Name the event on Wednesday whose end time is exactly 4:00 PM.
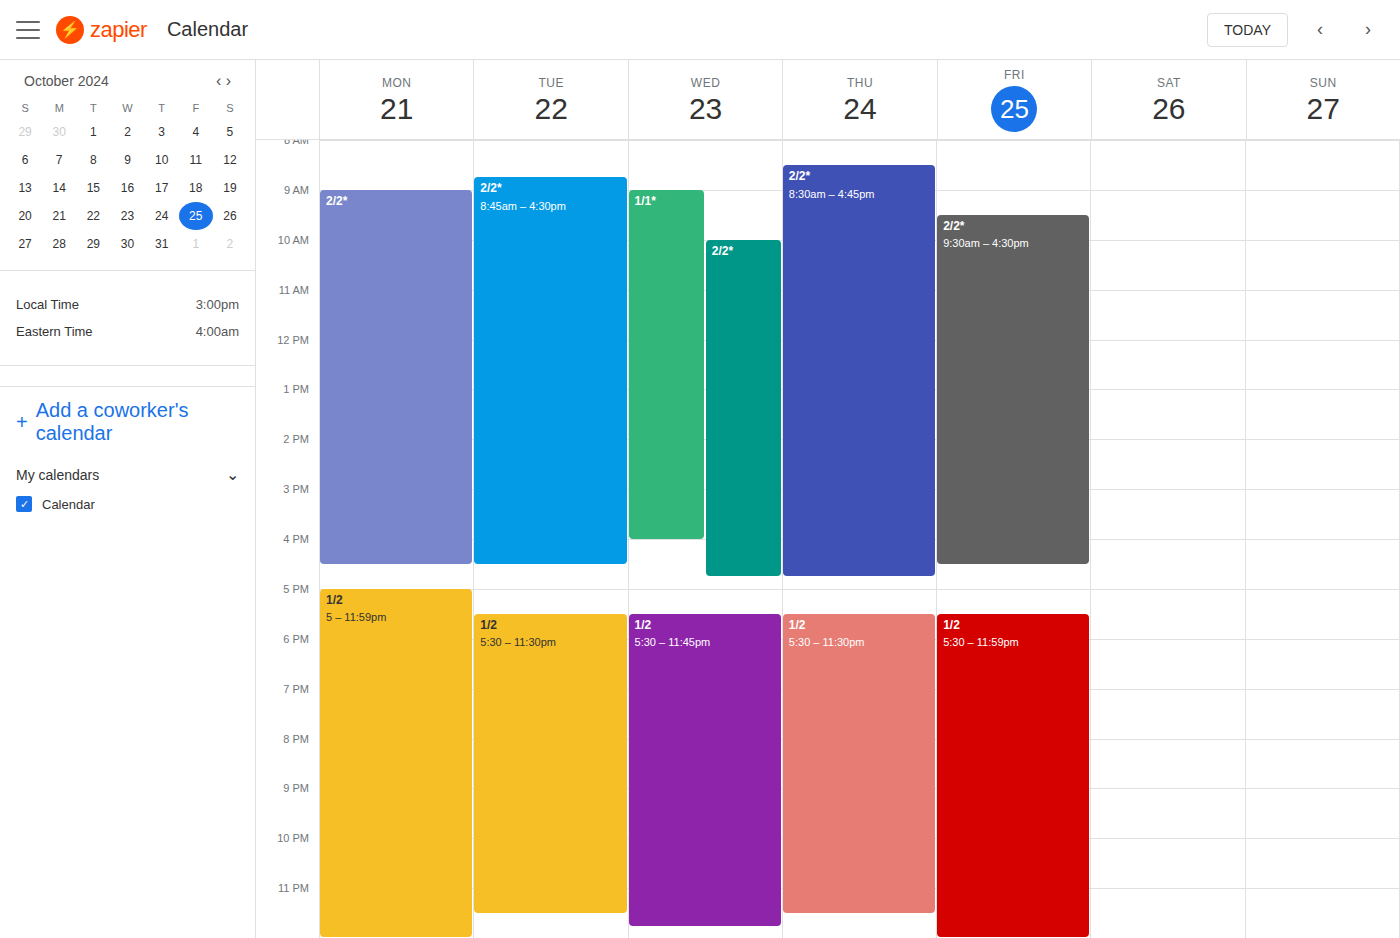
"1/1*"